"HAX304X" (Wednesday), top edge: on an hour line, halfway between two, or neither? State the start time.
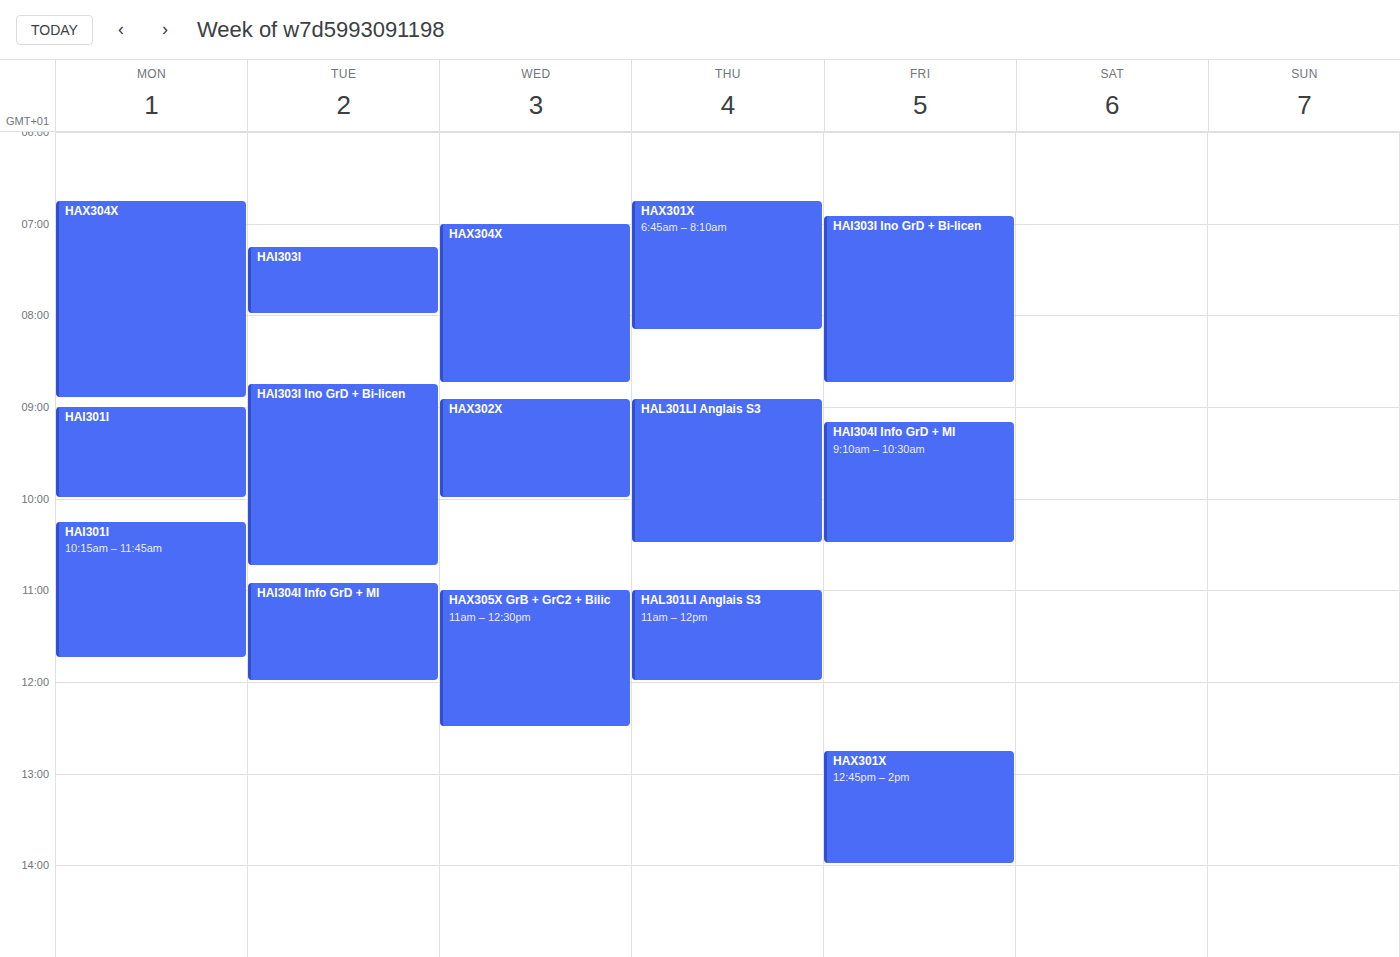
7:00 AM -- exactly on the 7 AM line.